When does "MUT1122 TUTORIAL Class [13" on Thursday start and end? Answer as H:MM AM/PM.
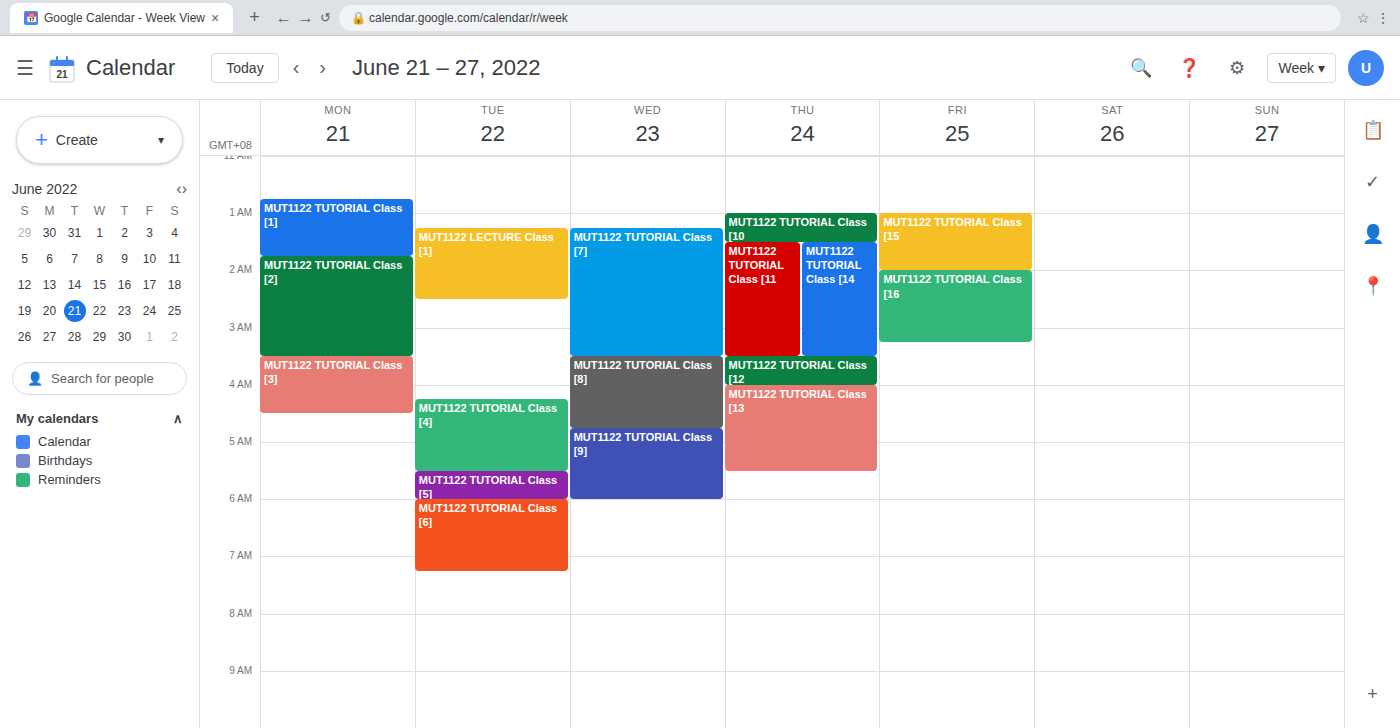
4:00 AM to 5:30 AM